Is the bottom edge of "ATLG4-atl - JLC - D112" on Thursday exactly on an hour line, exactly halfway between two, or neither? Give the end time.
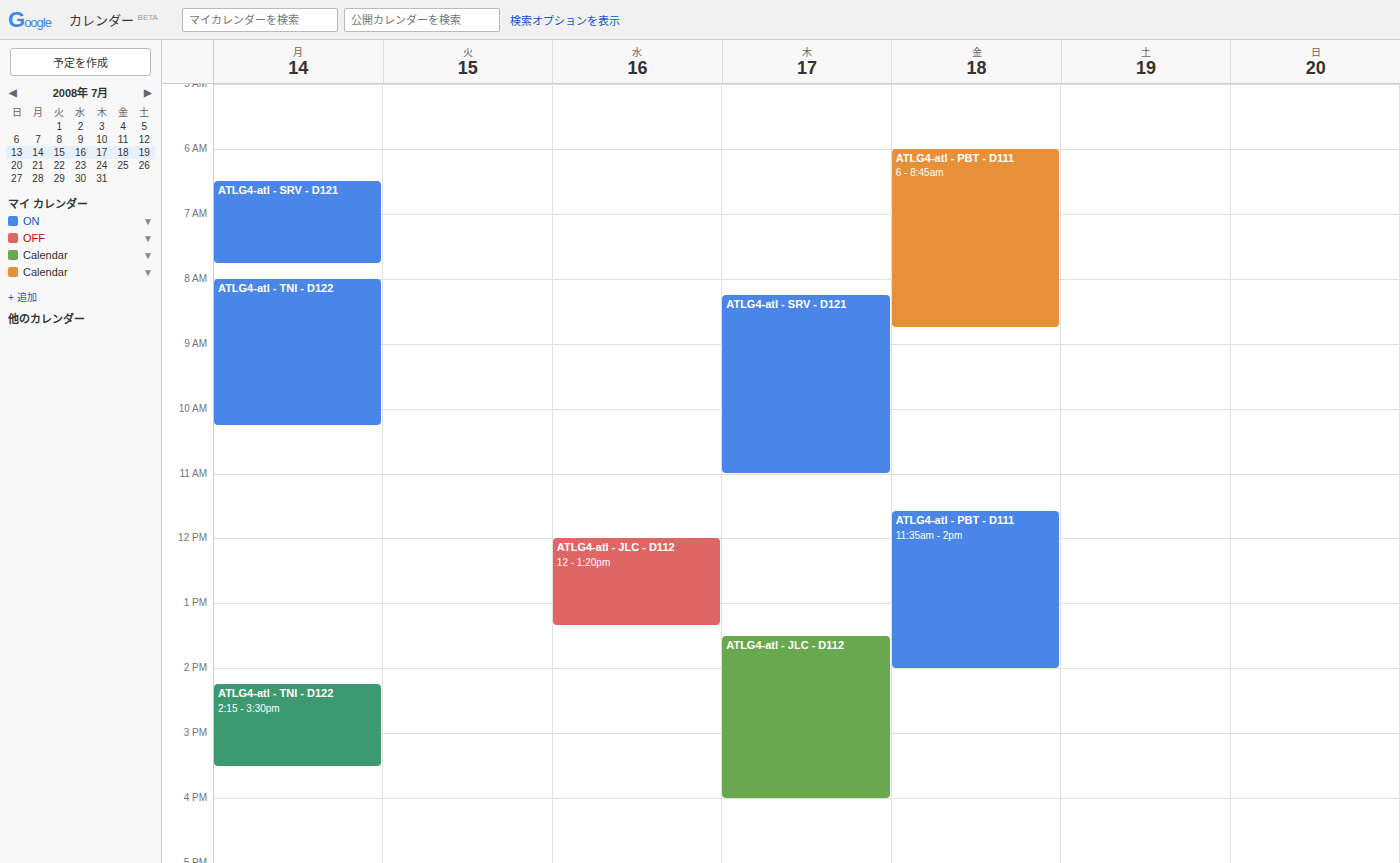
4:00 PM -- exactly on the 4 PM line.